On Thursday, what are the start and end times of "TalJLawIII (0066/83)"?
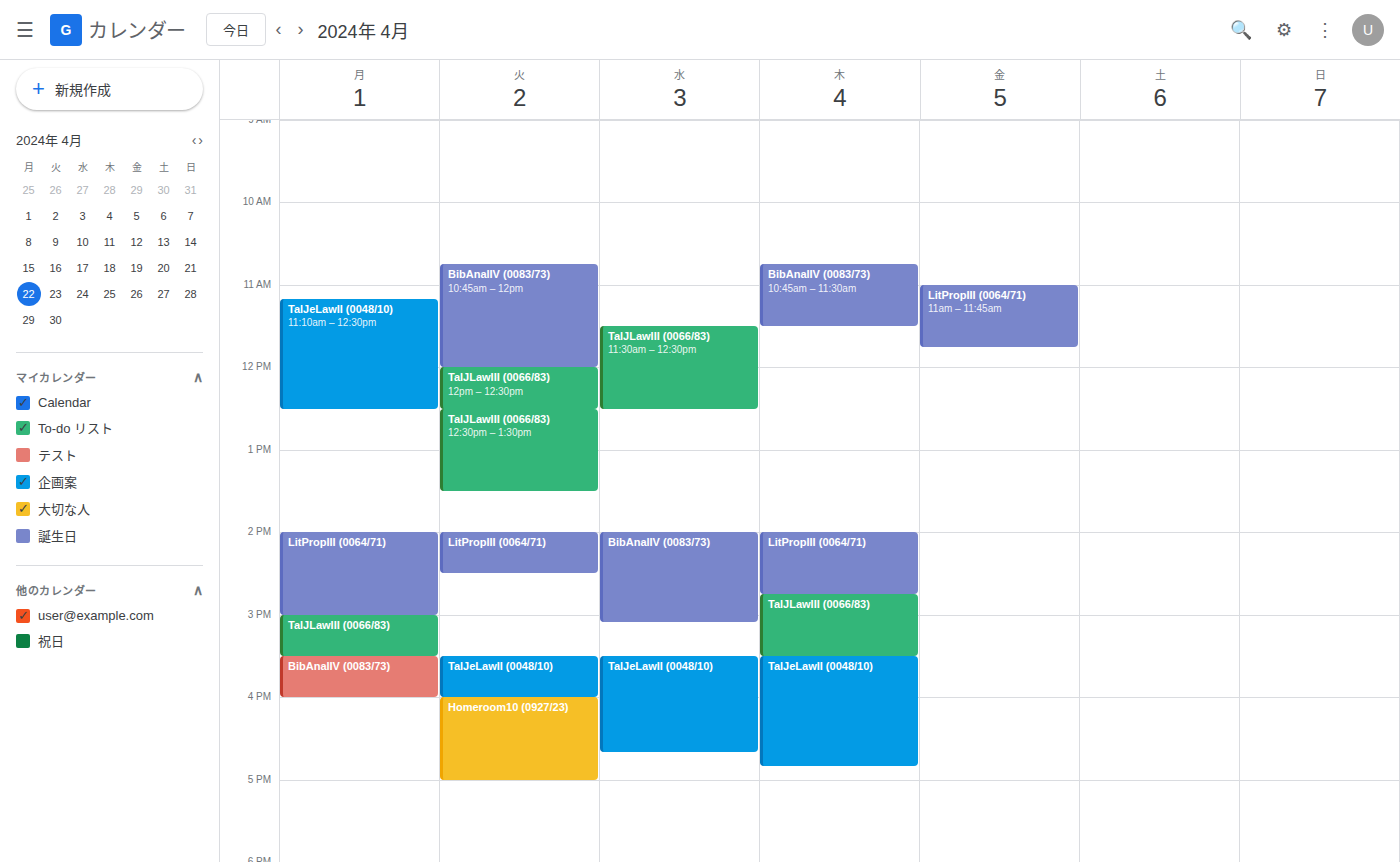
2:45 PM to 3:30 PM